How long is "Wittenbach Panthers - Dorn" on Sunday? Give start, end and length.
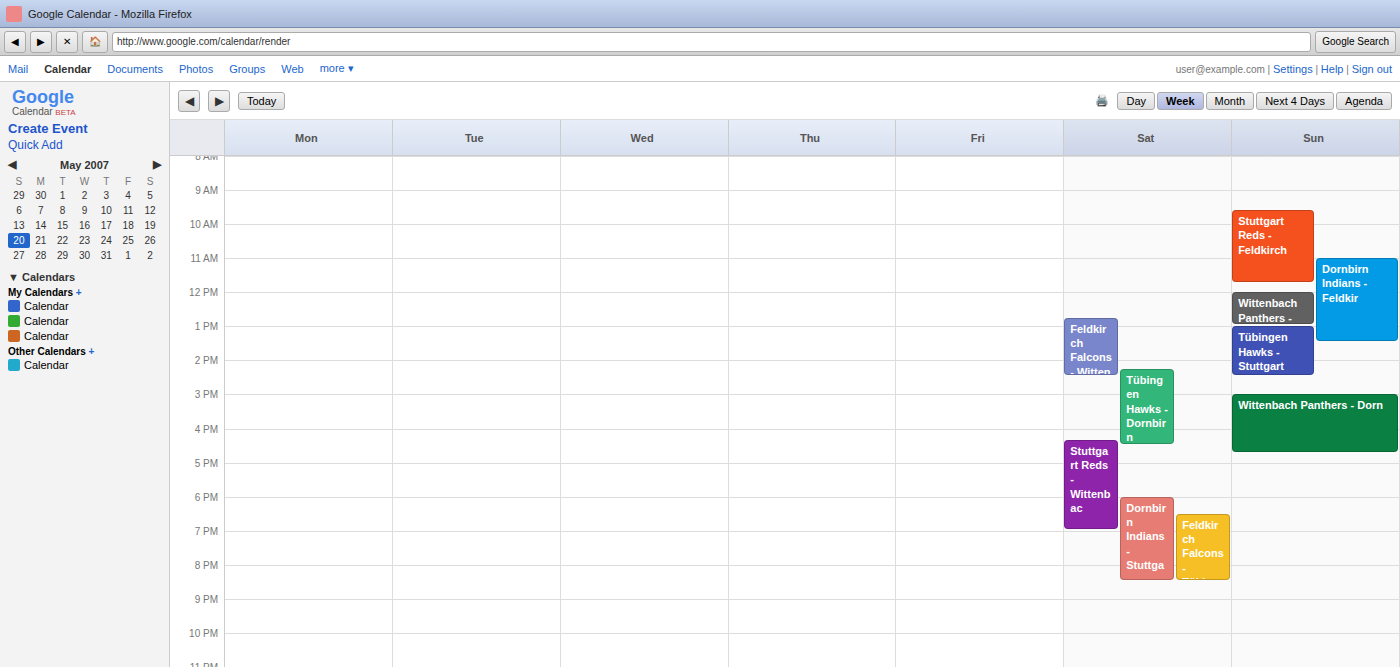
3:00 PM to 4:45 PM, 1 hour 45 minutes